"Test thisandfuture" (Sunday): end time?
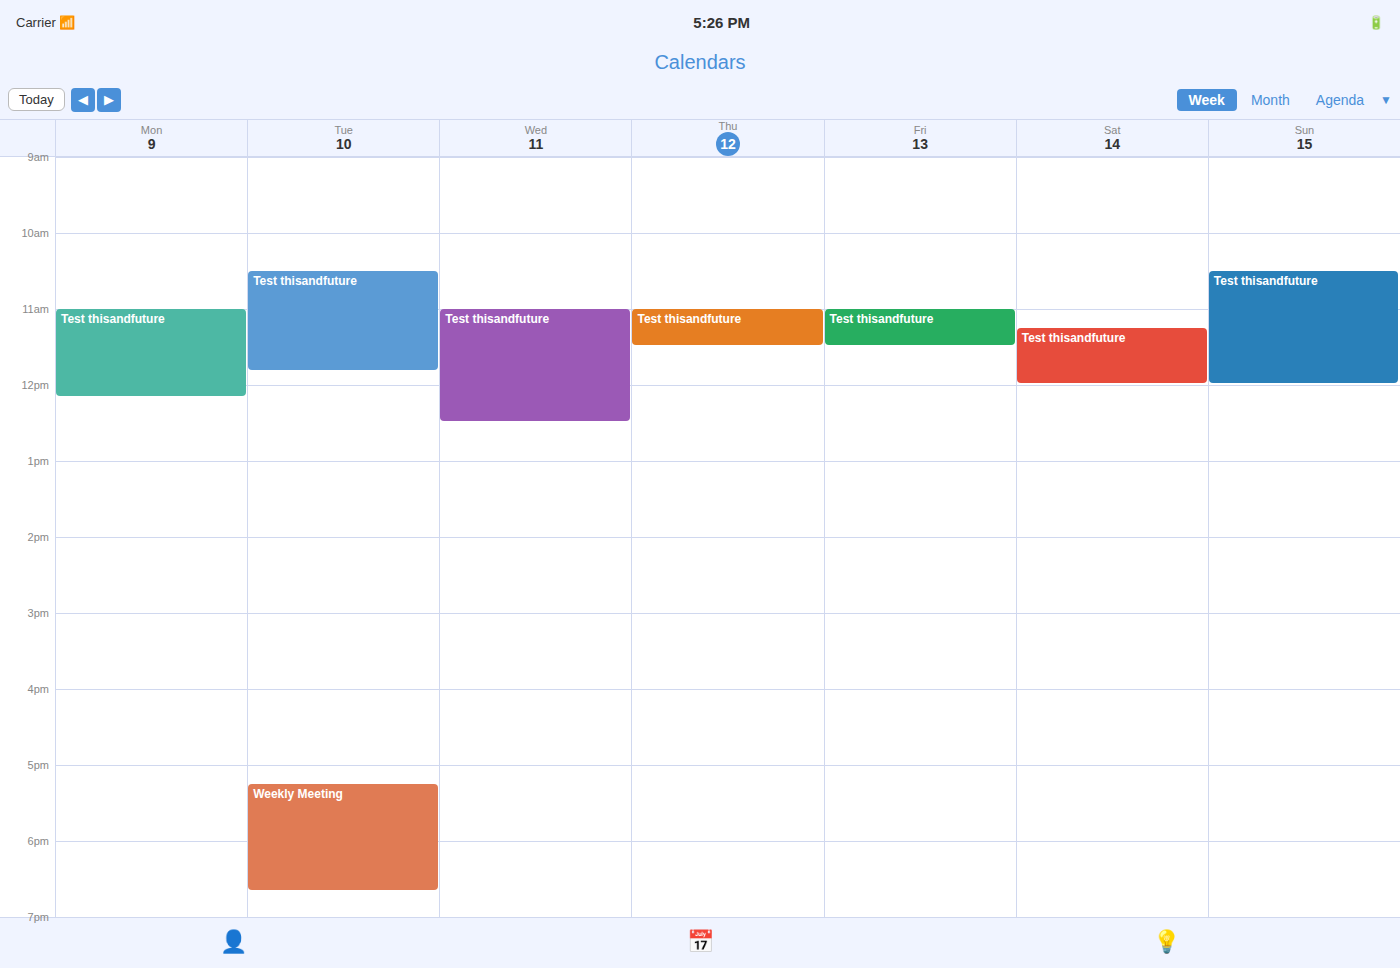
12:00 PM